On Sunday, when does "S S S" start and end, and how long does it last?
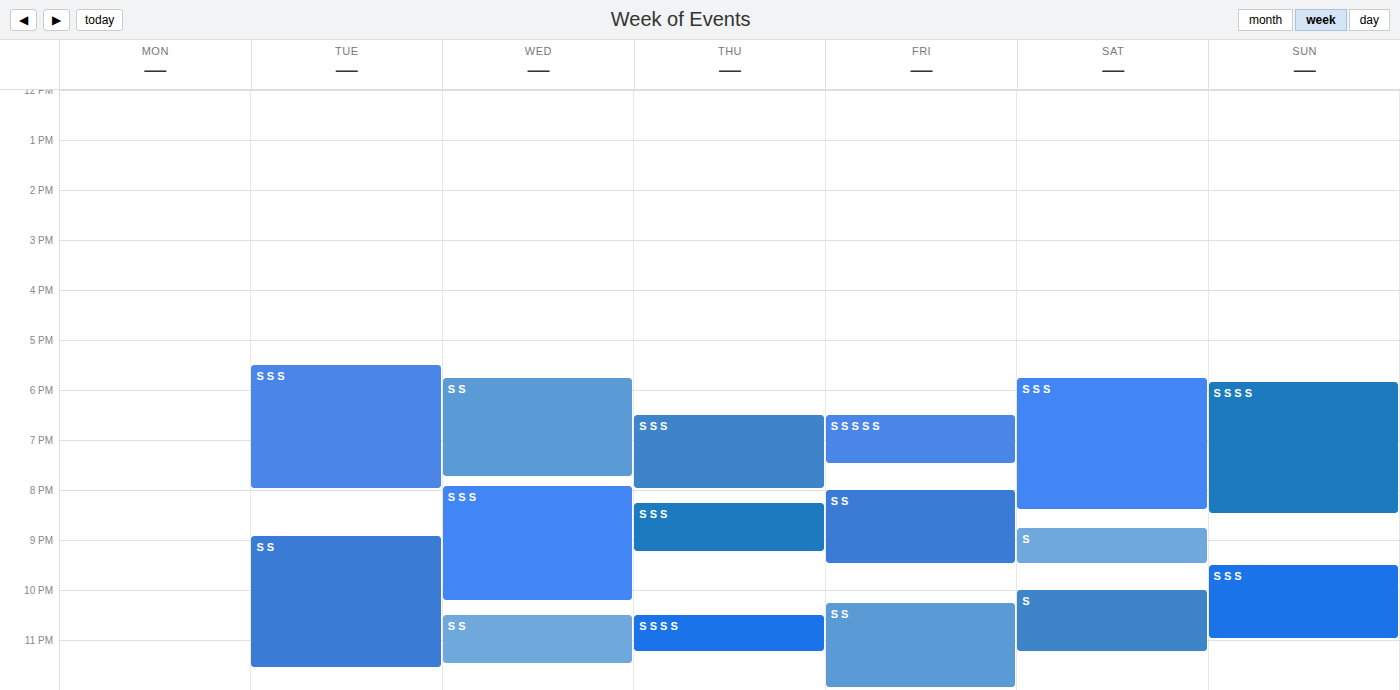
9:30 PM to 11:00 PM, 1 hour 30 minutes